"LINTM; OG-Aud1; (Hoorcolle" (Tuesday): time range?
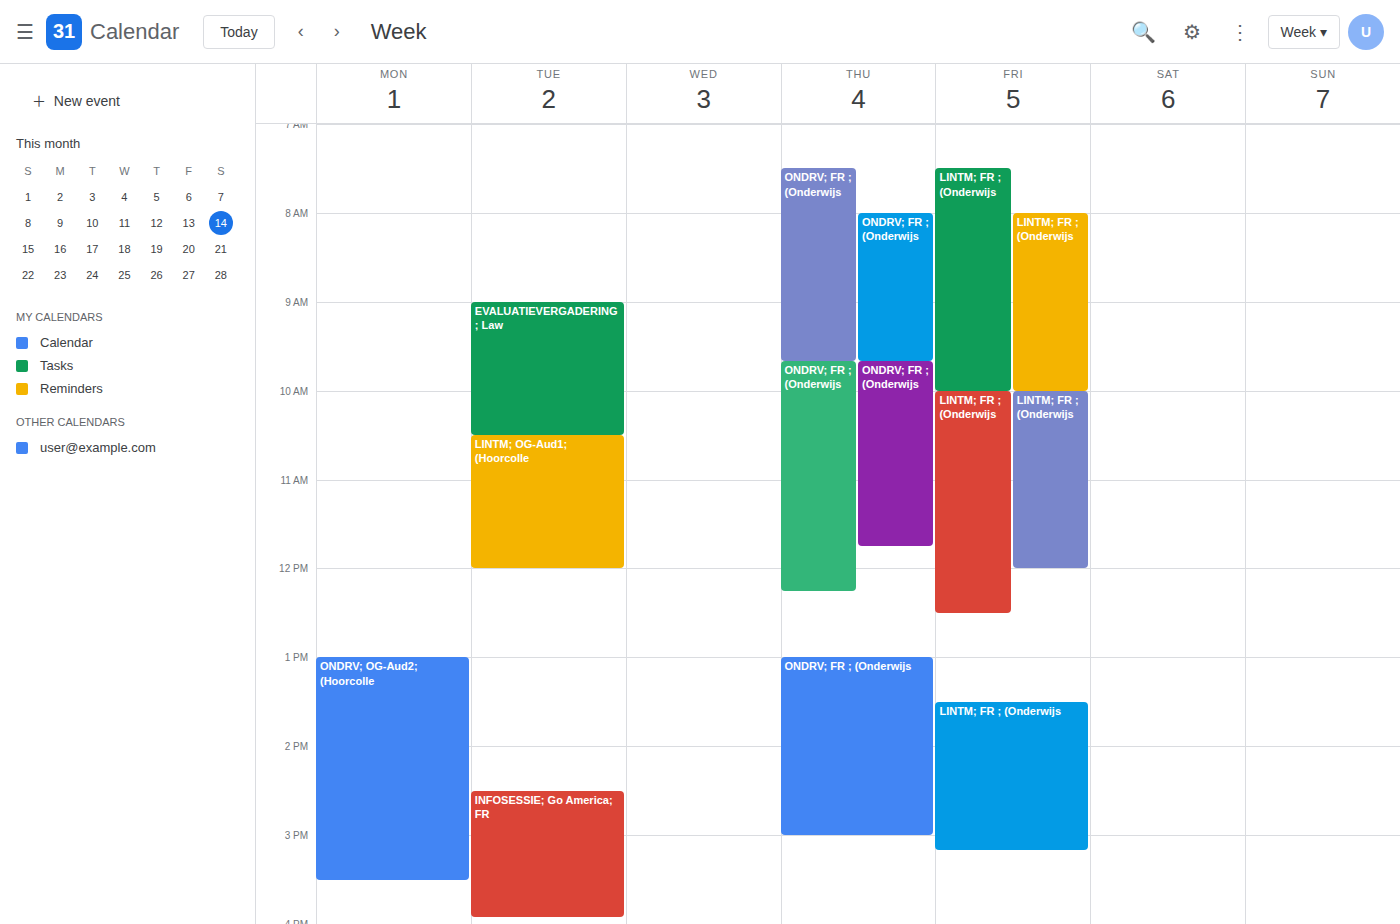
10:30 AM to 12:00 PM